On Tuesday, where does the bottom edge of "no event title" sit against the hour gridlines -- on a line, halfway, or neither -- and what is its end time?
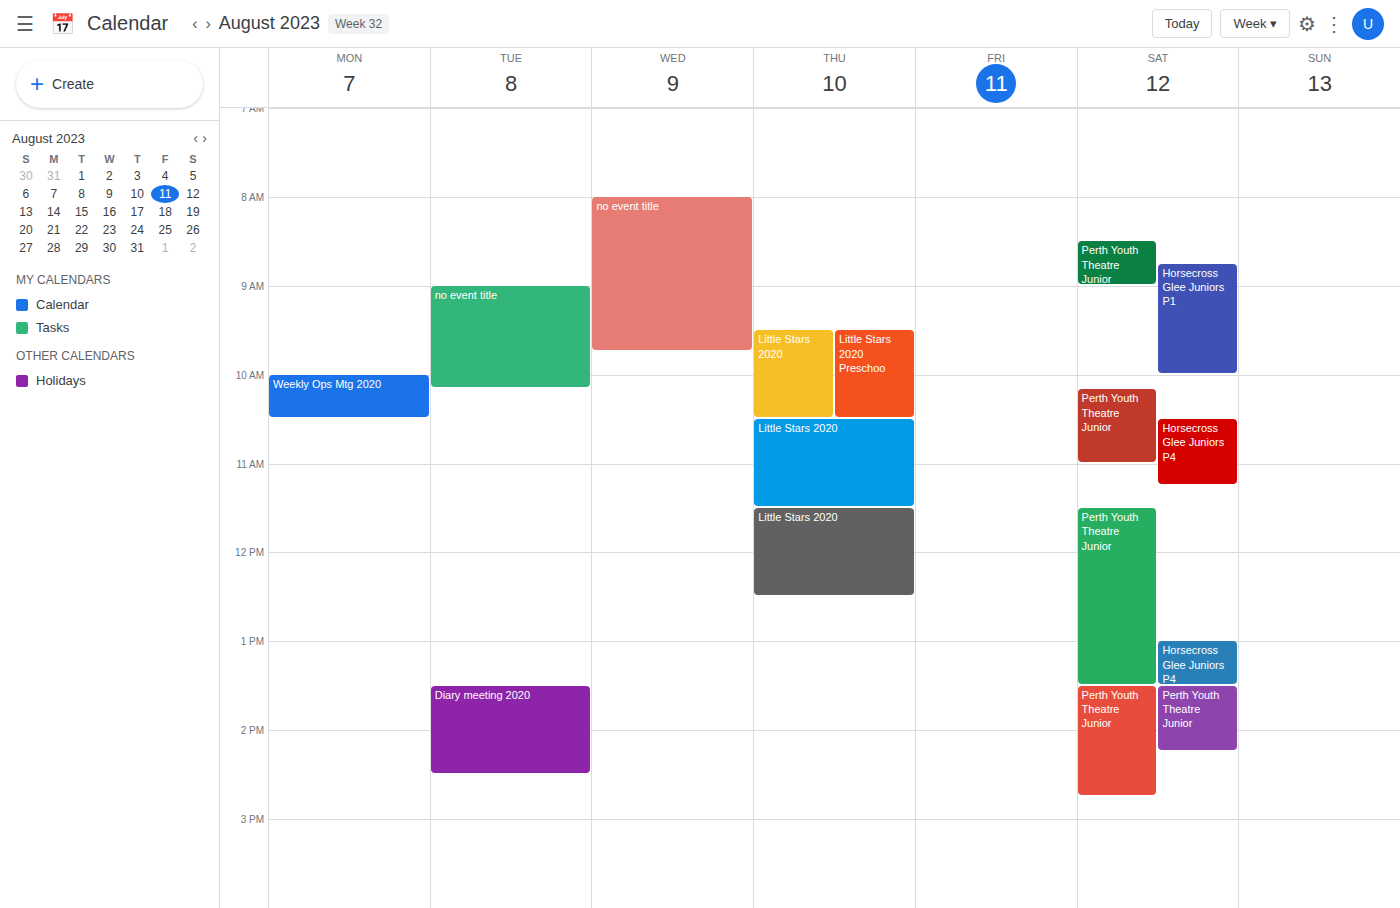
10:10 AM -- neither: 10 minutes below the 10 AM line and 50 minutes above the 11 AM line.